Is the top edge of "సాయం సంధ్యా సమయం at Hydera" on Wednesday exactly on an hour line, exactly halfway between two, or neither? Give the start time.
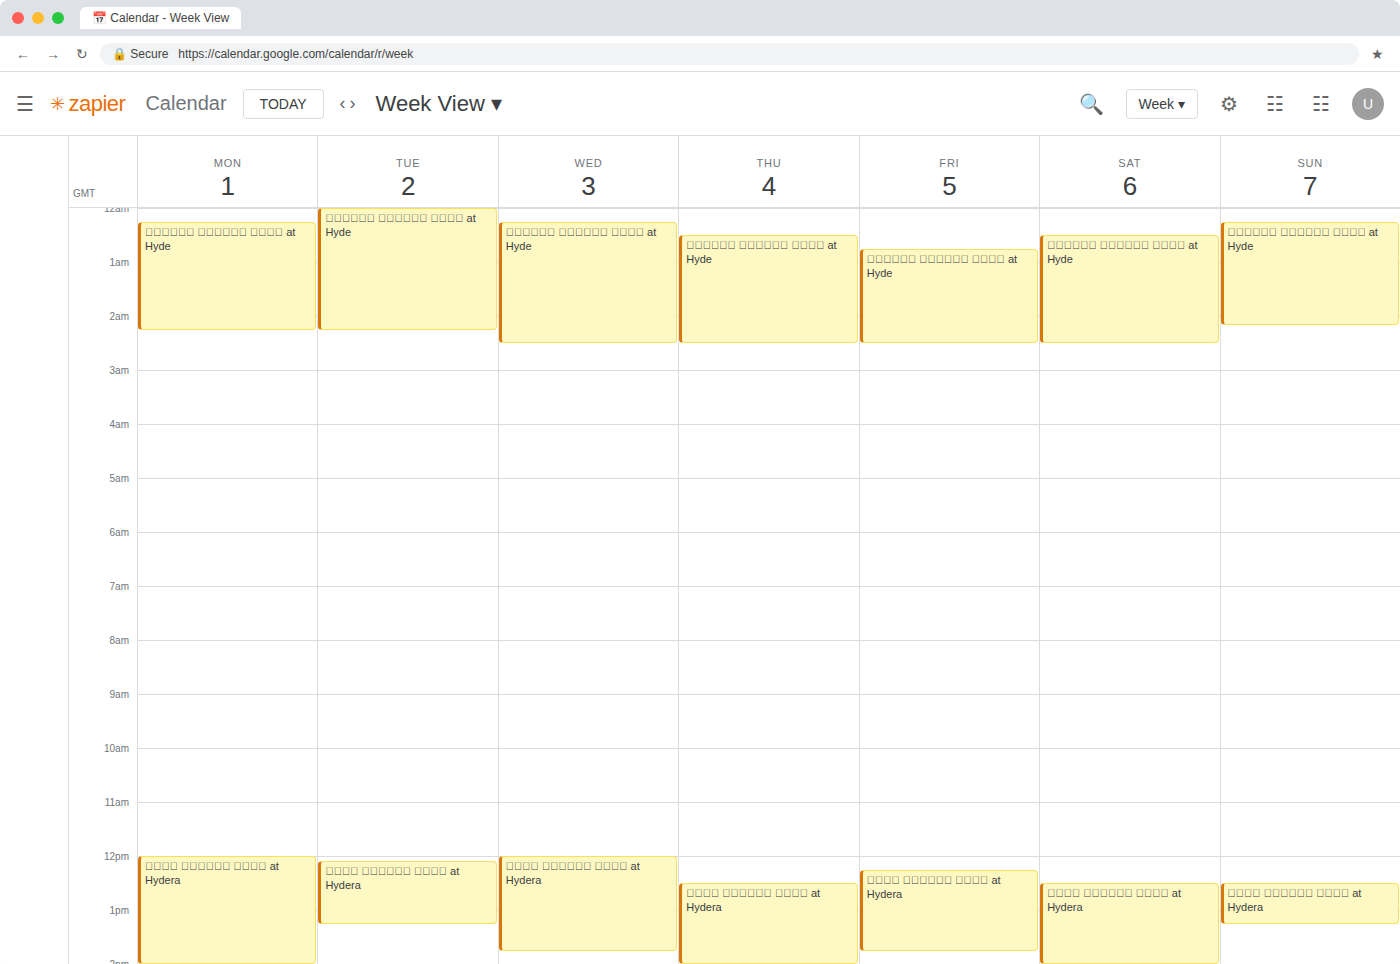
12:00 PM -- exactly on the 12 PM line.